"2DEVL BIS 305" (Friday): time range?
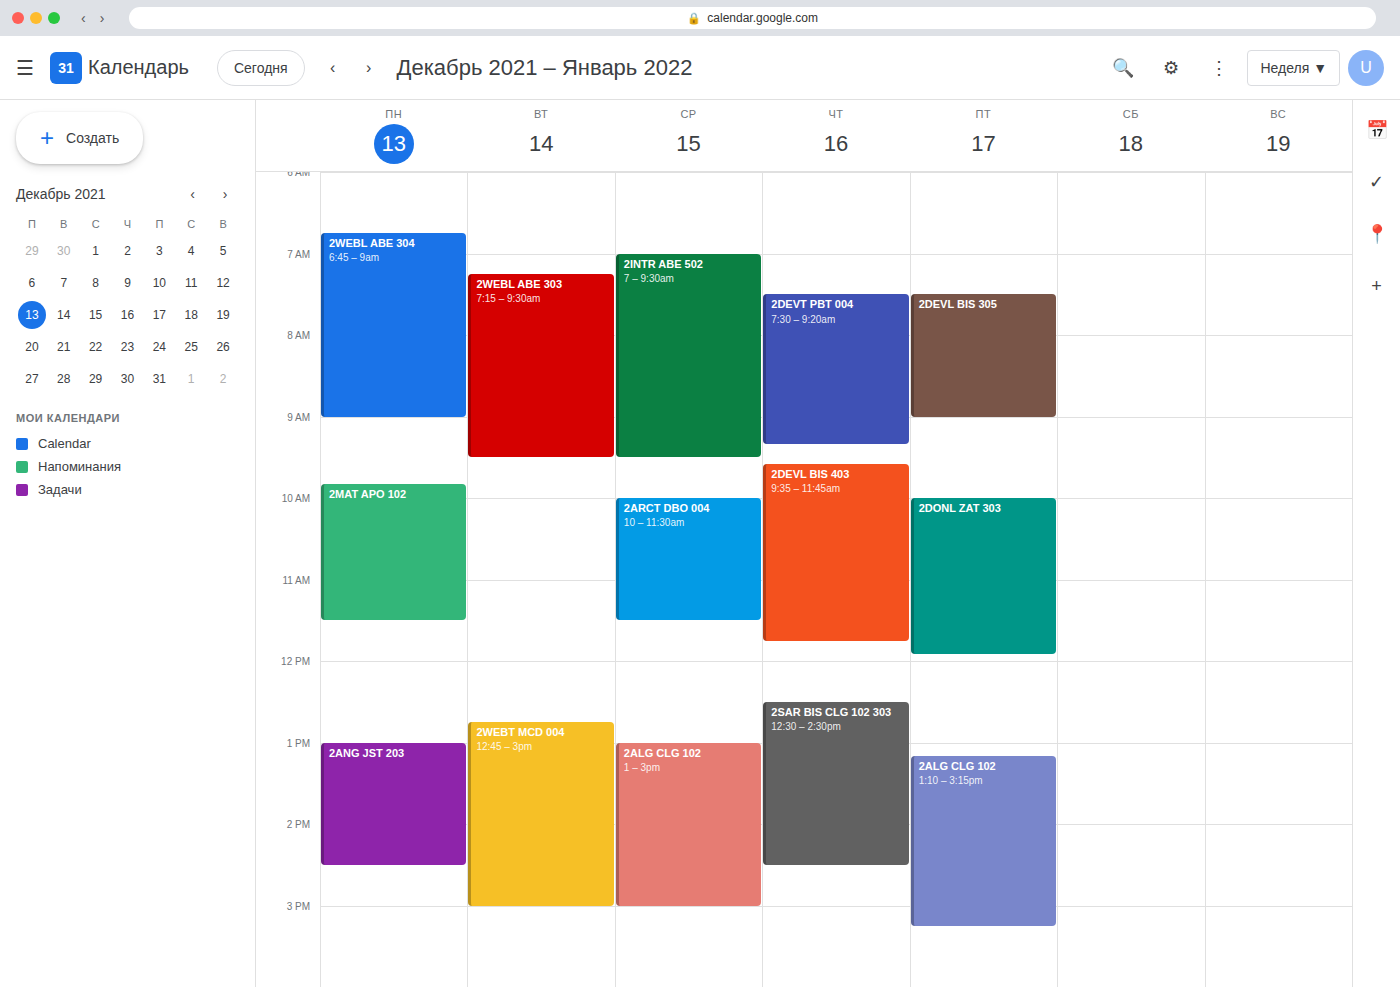
7:30 AM to 9:00 AM